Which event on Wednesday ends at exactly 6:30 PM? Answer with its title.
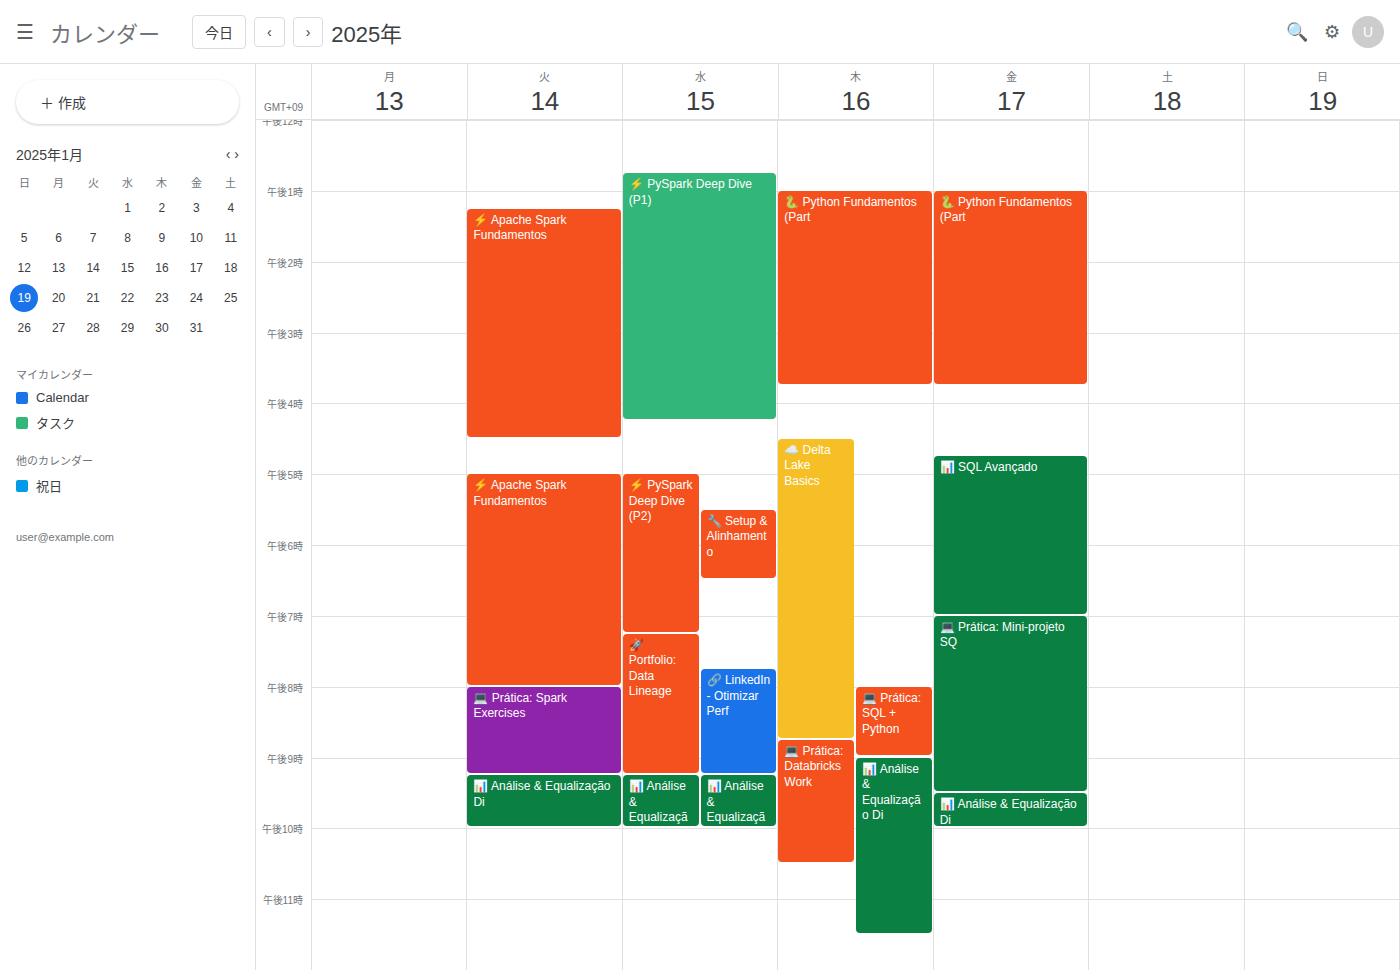
"🔧 Setup & Alinhamento"